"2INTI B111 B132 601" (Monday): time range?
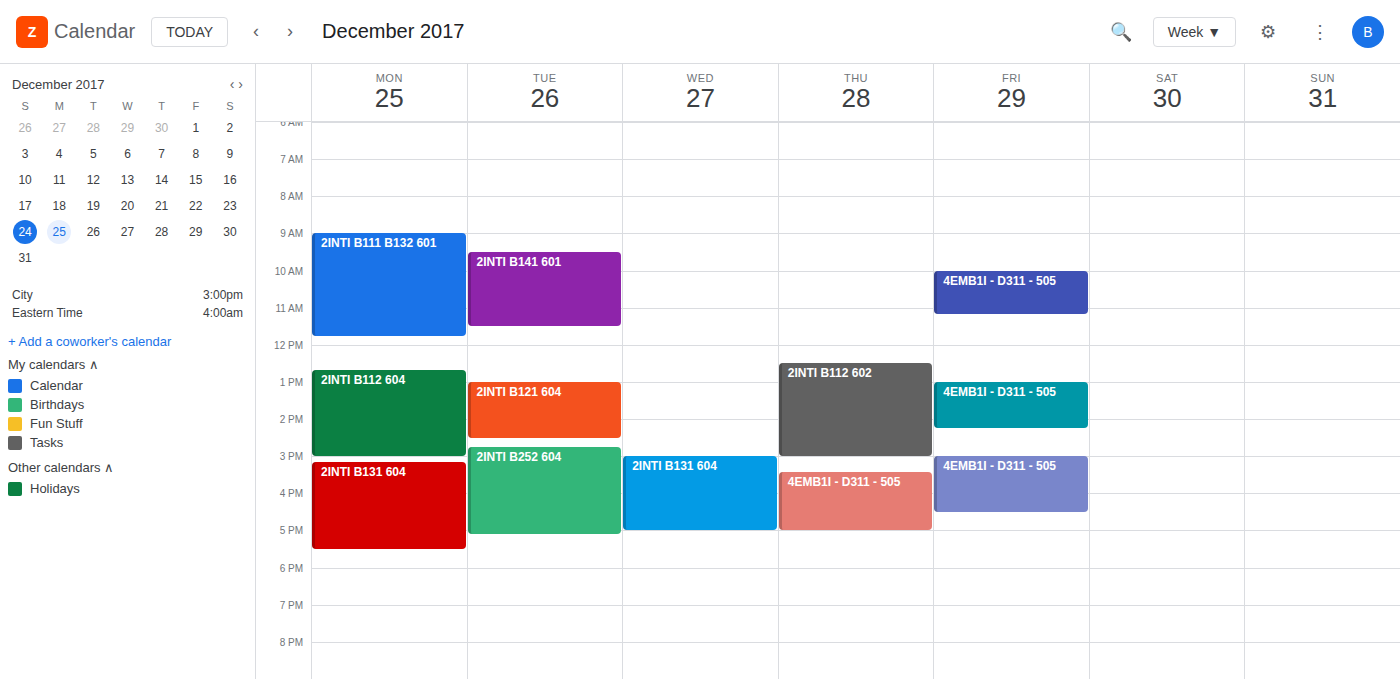
9:00 AM to 11:45 AM